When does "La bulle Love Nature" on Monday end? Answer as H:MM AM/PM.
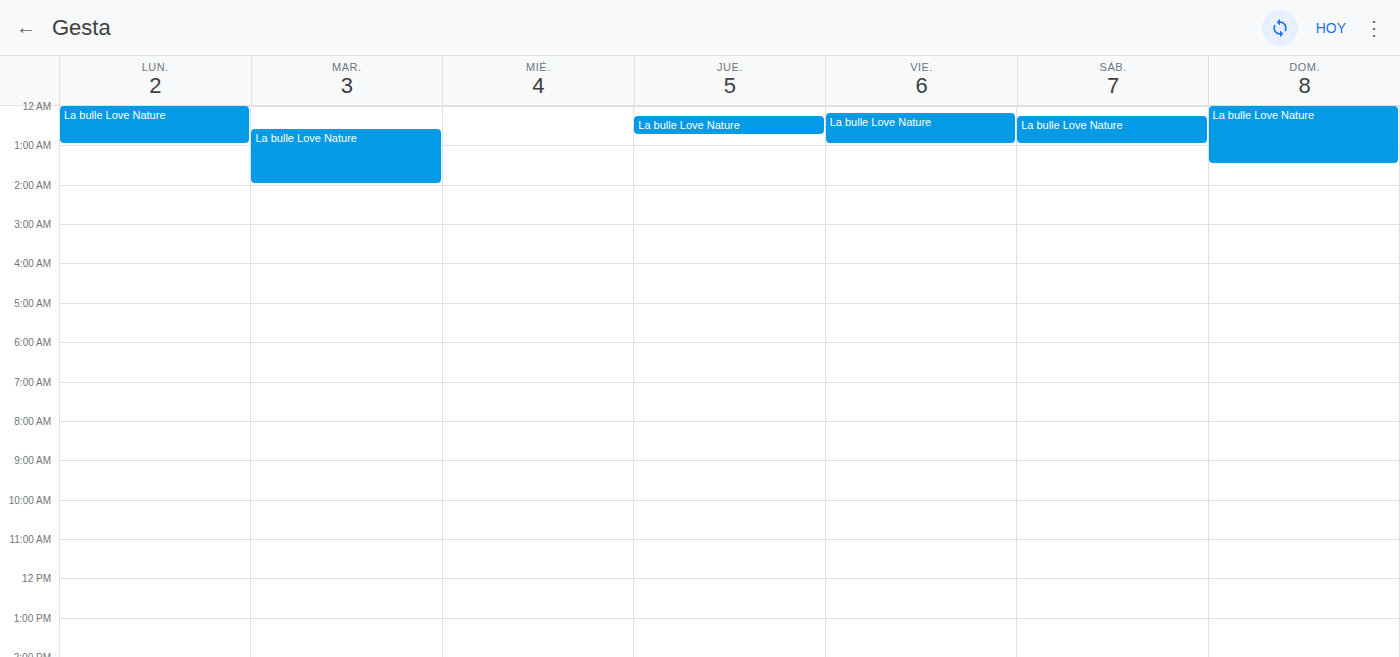
1:00 AM